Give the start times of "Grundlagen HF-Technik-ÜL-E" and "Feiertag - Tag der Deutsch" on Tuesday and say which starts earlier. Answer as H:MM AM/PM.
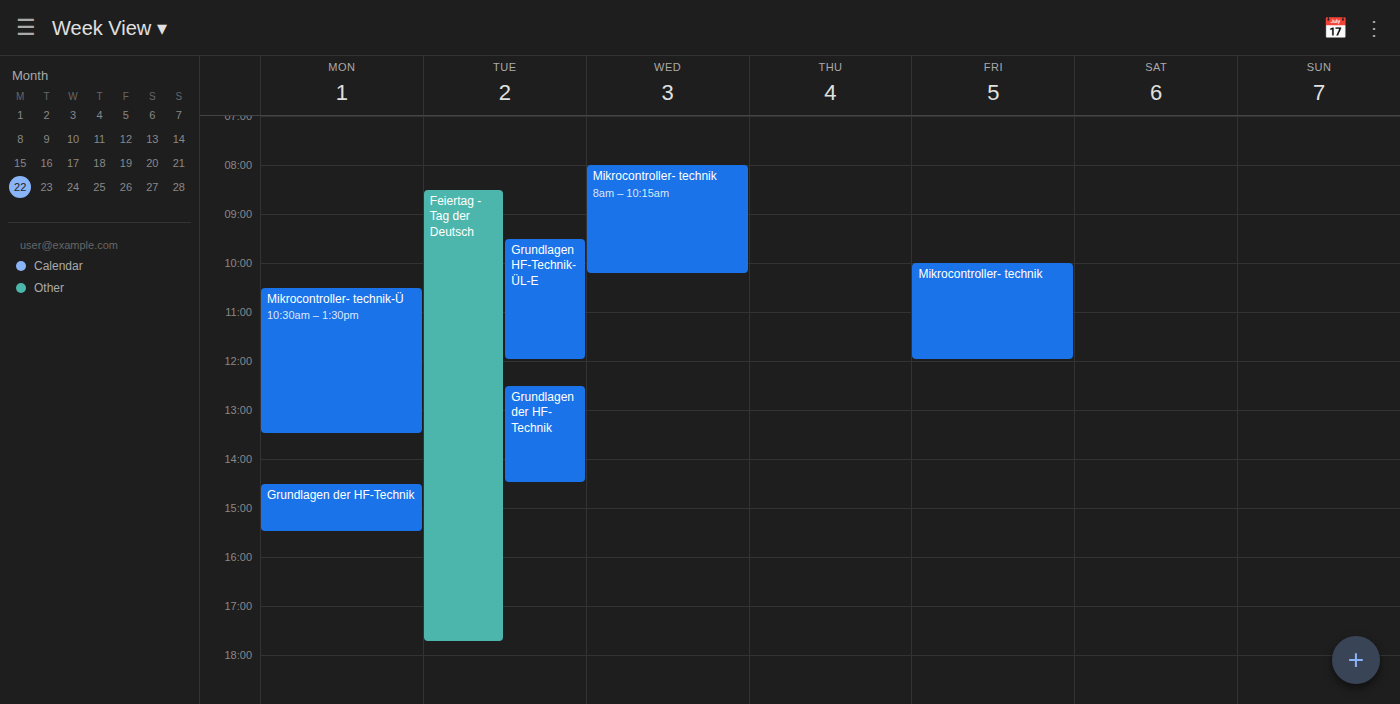
"Feiertag - Tag der Deutsch" 8:30 AM; "Grundlagen HF-Technik-ÜL-E" 9:30 AM.